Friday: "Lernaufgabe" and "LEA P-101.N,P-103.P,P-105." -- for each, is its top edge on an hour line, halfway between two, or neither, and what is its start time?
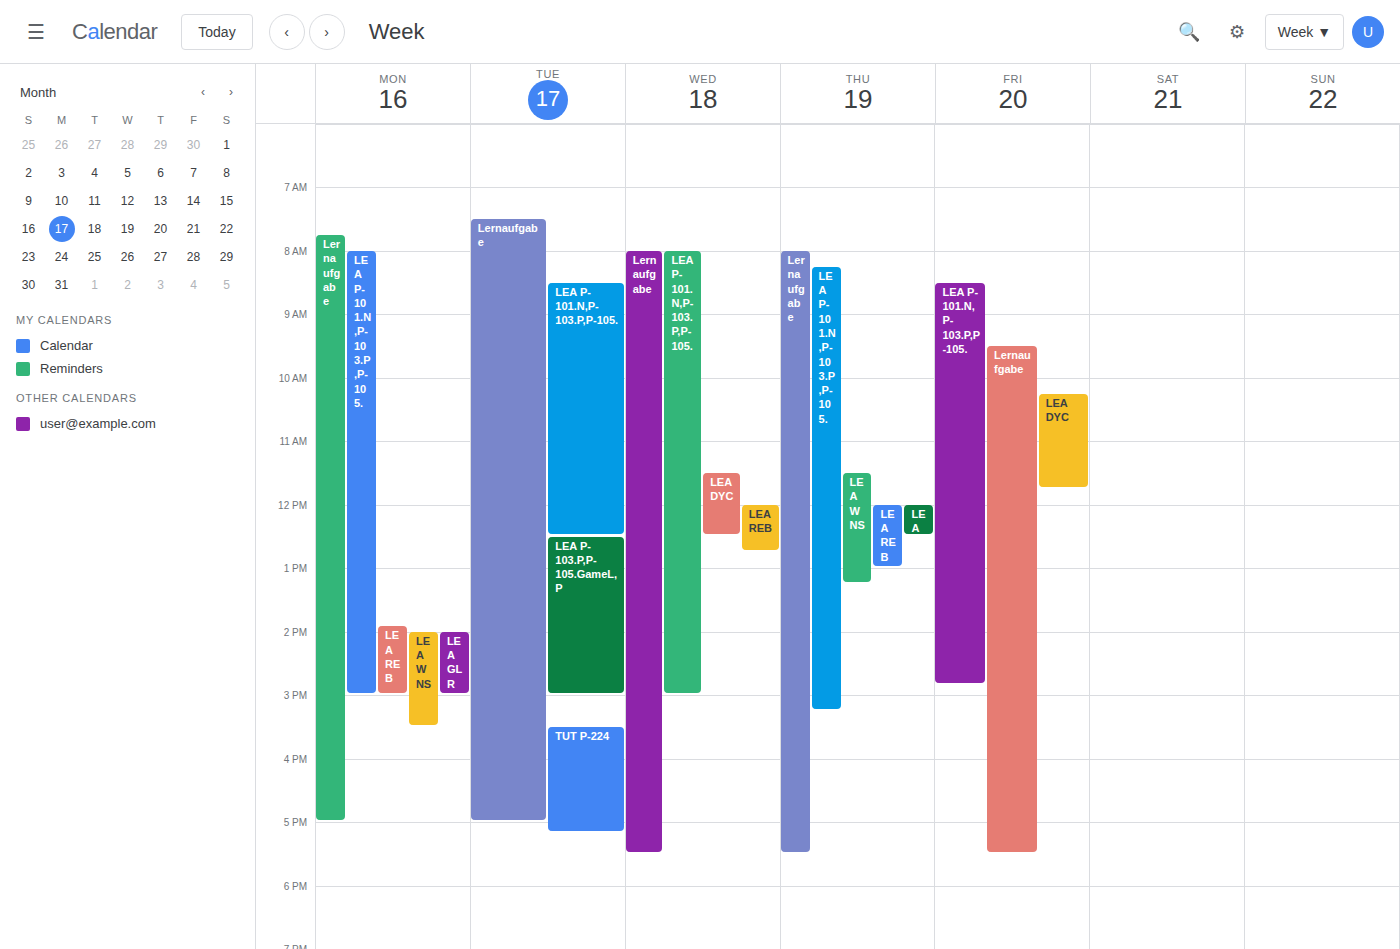
"Lernaufgabe": 9:30 AM, halfway between the 9 AM and 10 AM lines. "LEA P-101.N,P-103.P,P-105.": 8:30 AM, halfway between the 8 AM and 9 AM lines.